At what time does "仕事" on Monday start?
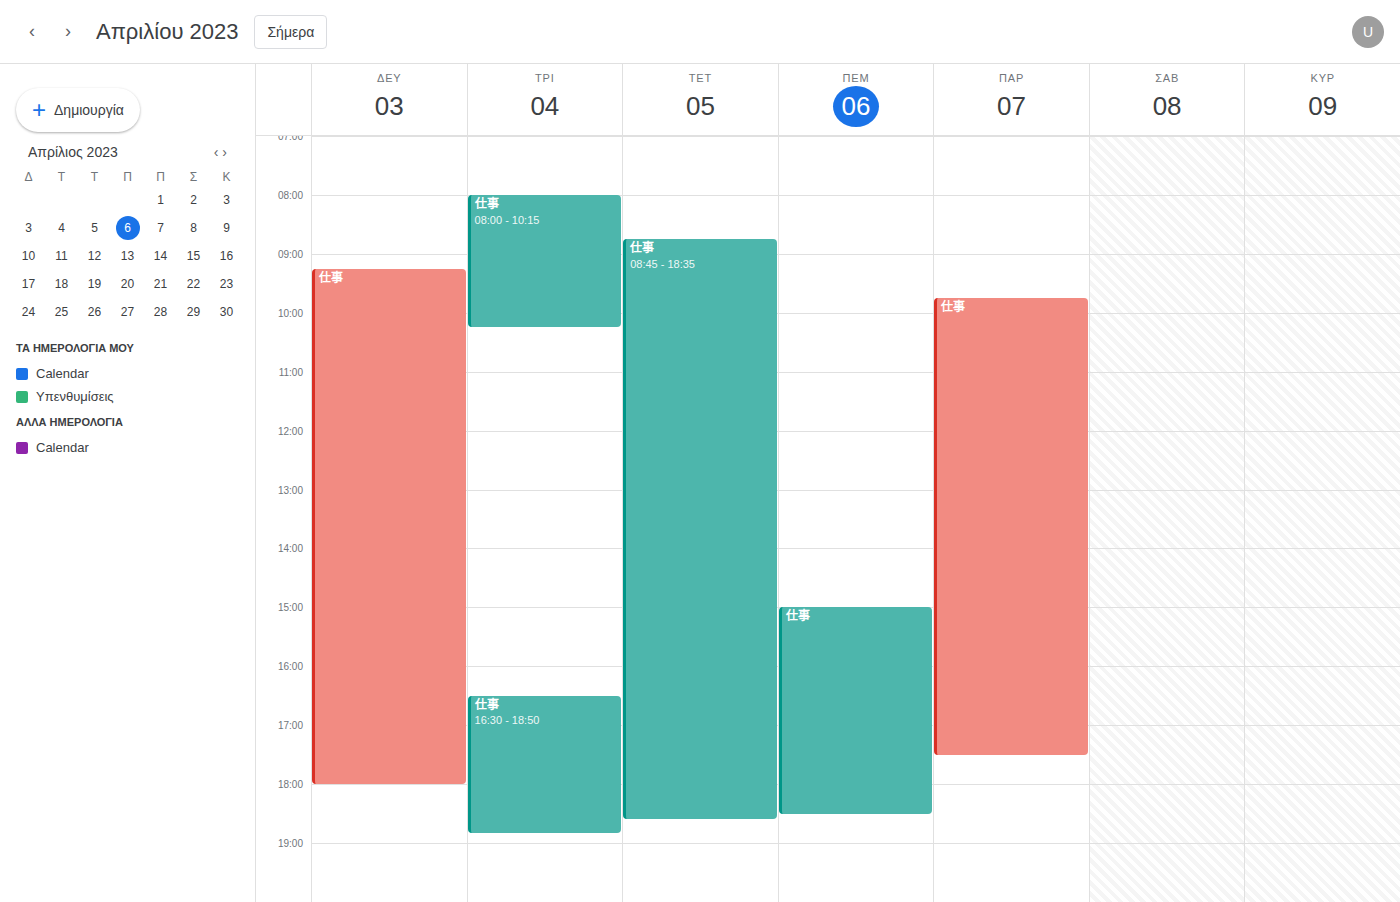
09:15